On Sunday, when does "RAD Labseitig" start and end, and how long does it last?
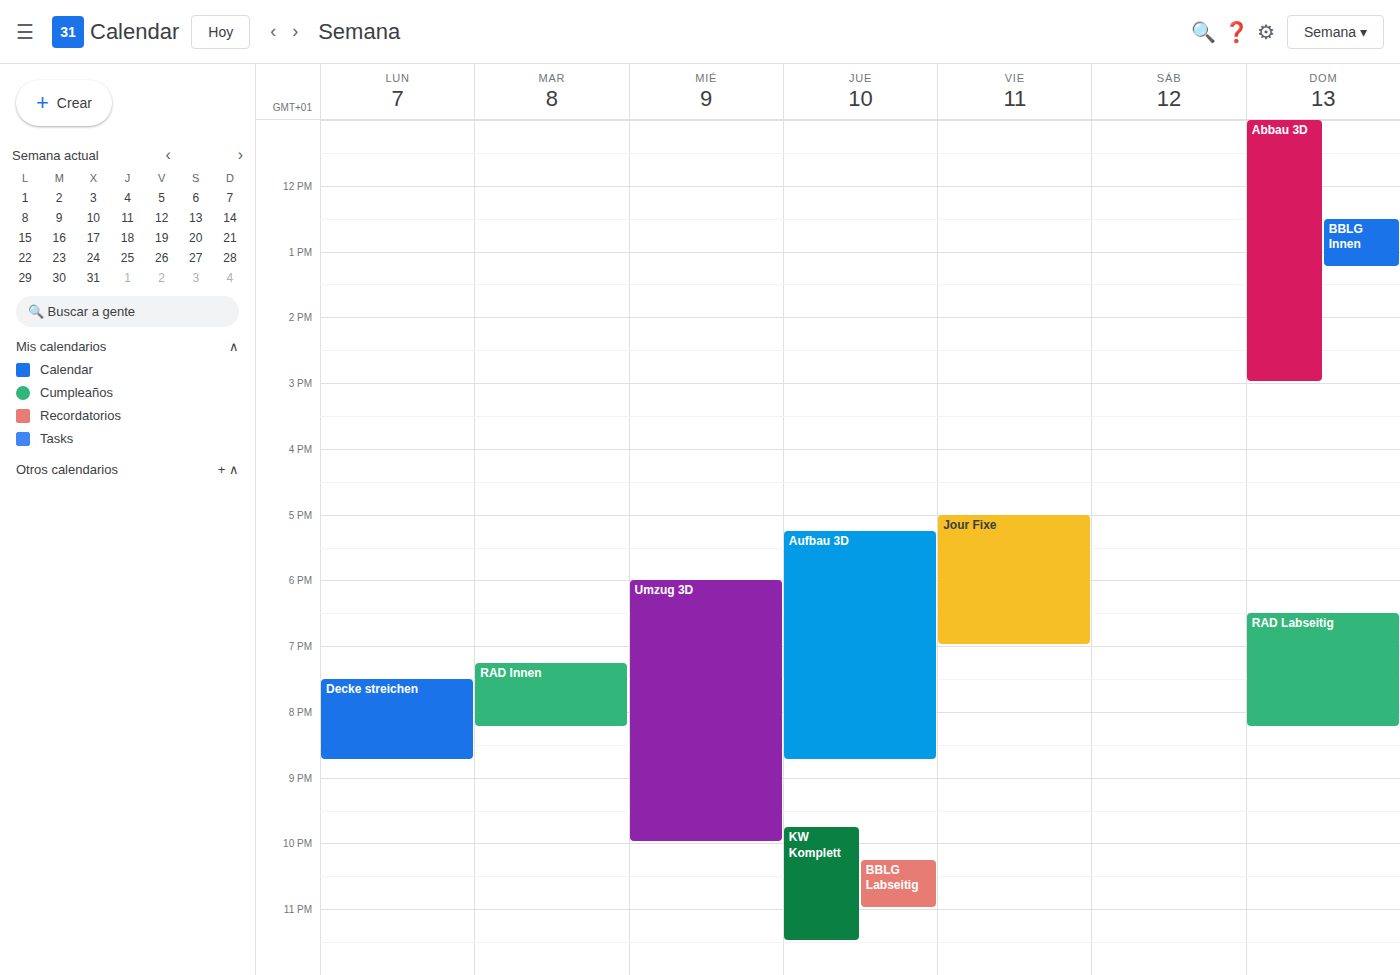
6:30 PM to 8:15 PM, 1 hour 45 minutes